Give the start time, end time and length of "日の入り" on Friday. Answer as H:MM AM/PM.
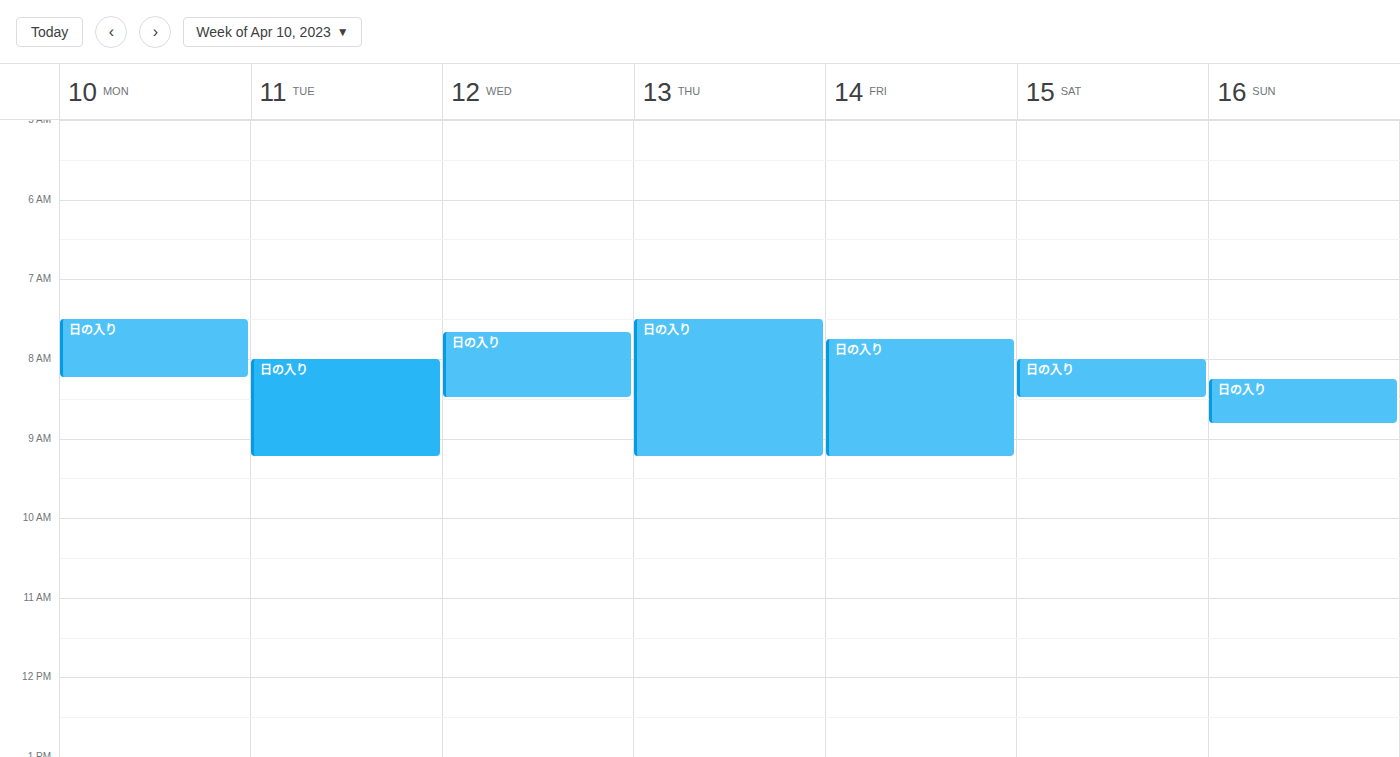
7:45 AM to 9:15 AM, 1 hour 30 minutes